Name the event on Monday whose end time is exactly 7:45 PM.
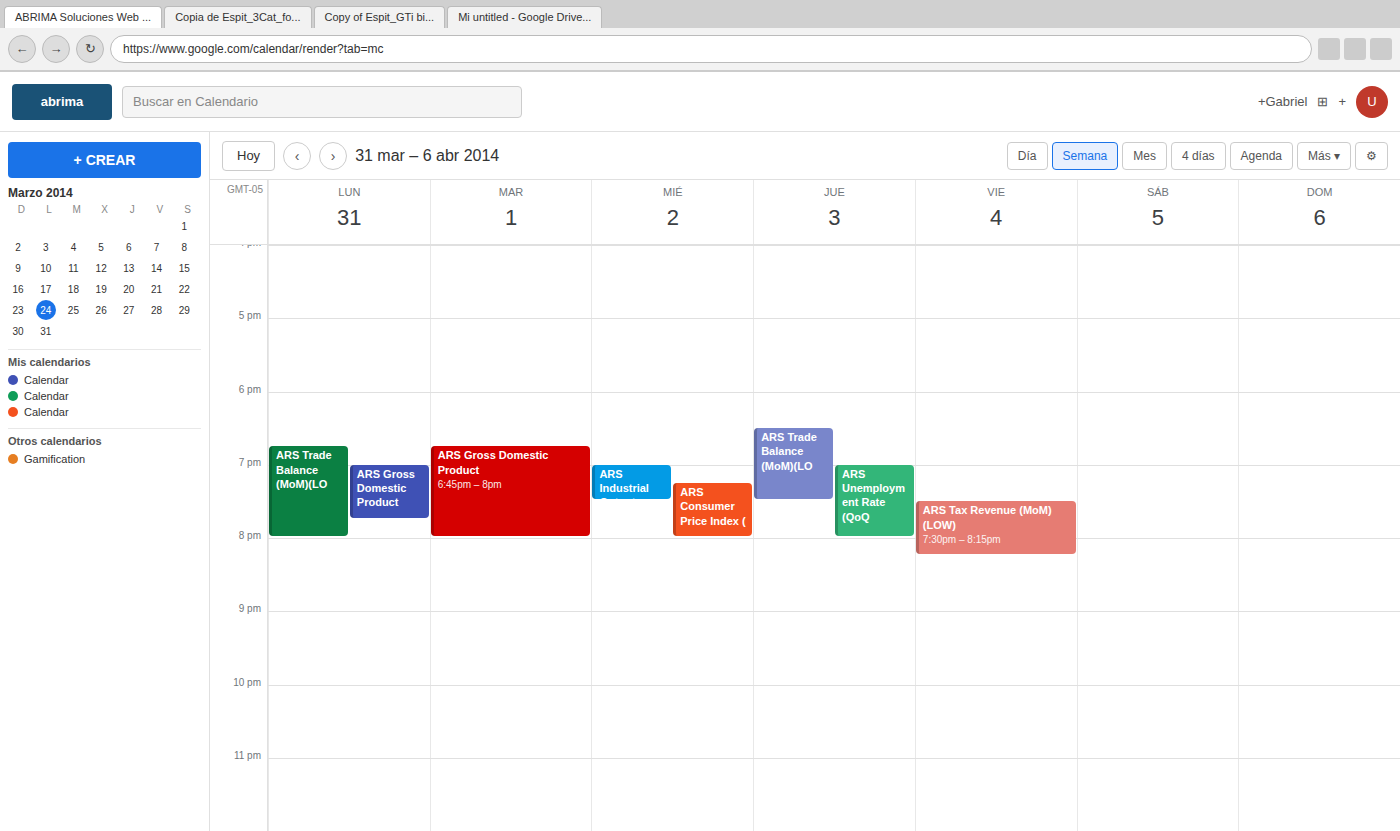
"ARS Gross Domestic Product"